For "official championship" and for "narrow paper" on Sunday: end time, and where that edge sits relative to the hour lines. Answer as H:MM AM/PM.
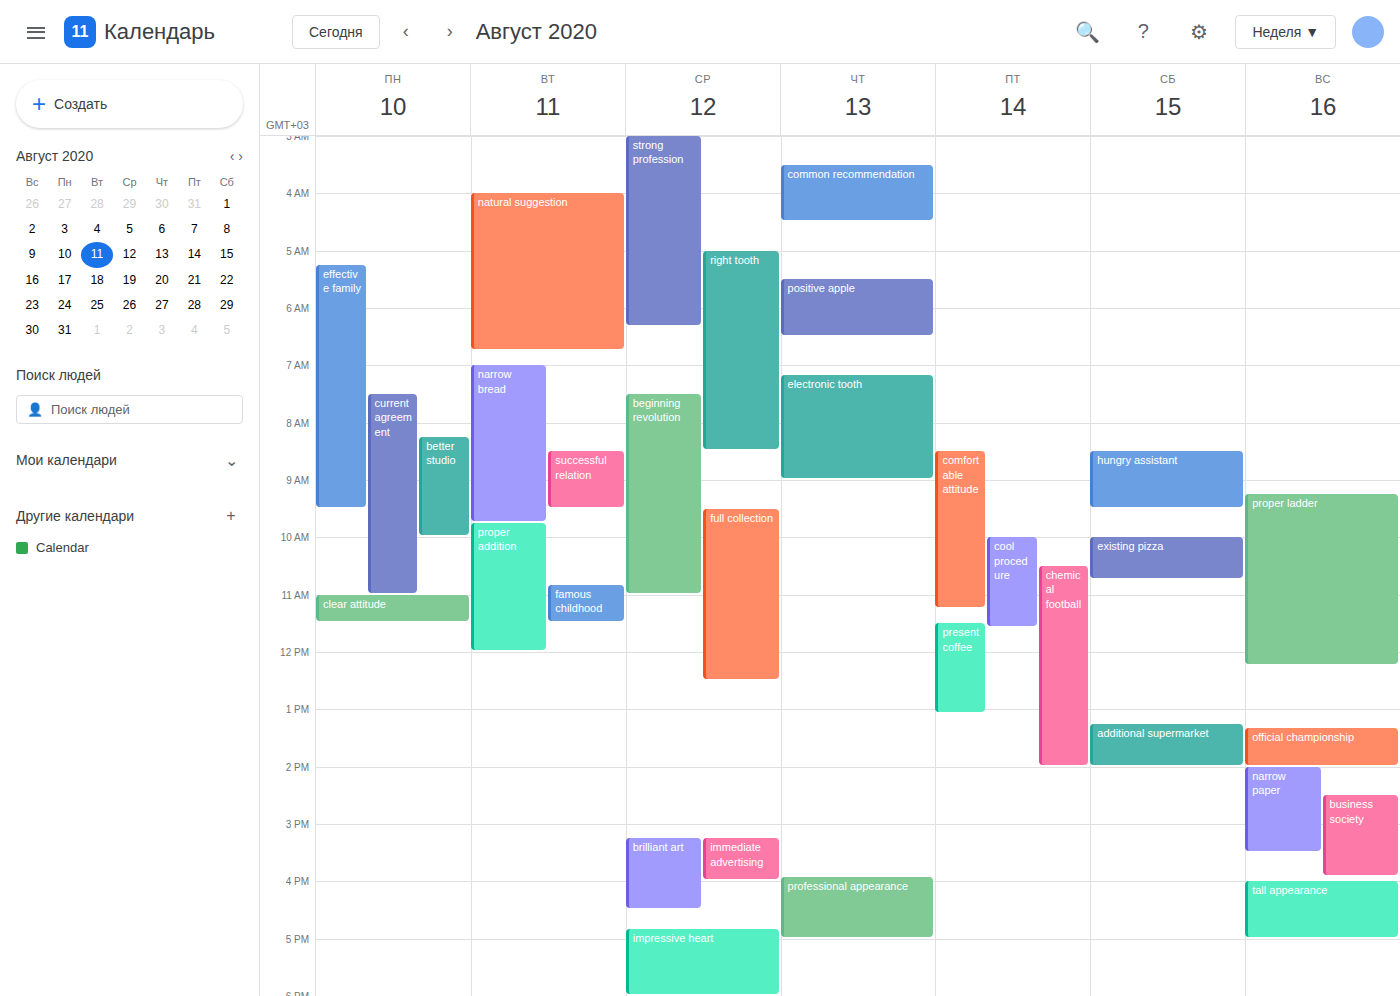
"official championship": 2:00 PM, exactly on the 2 PM line. "narrow paper": 3:30 PM, halfway between the 3 PM and 4 PM lines.